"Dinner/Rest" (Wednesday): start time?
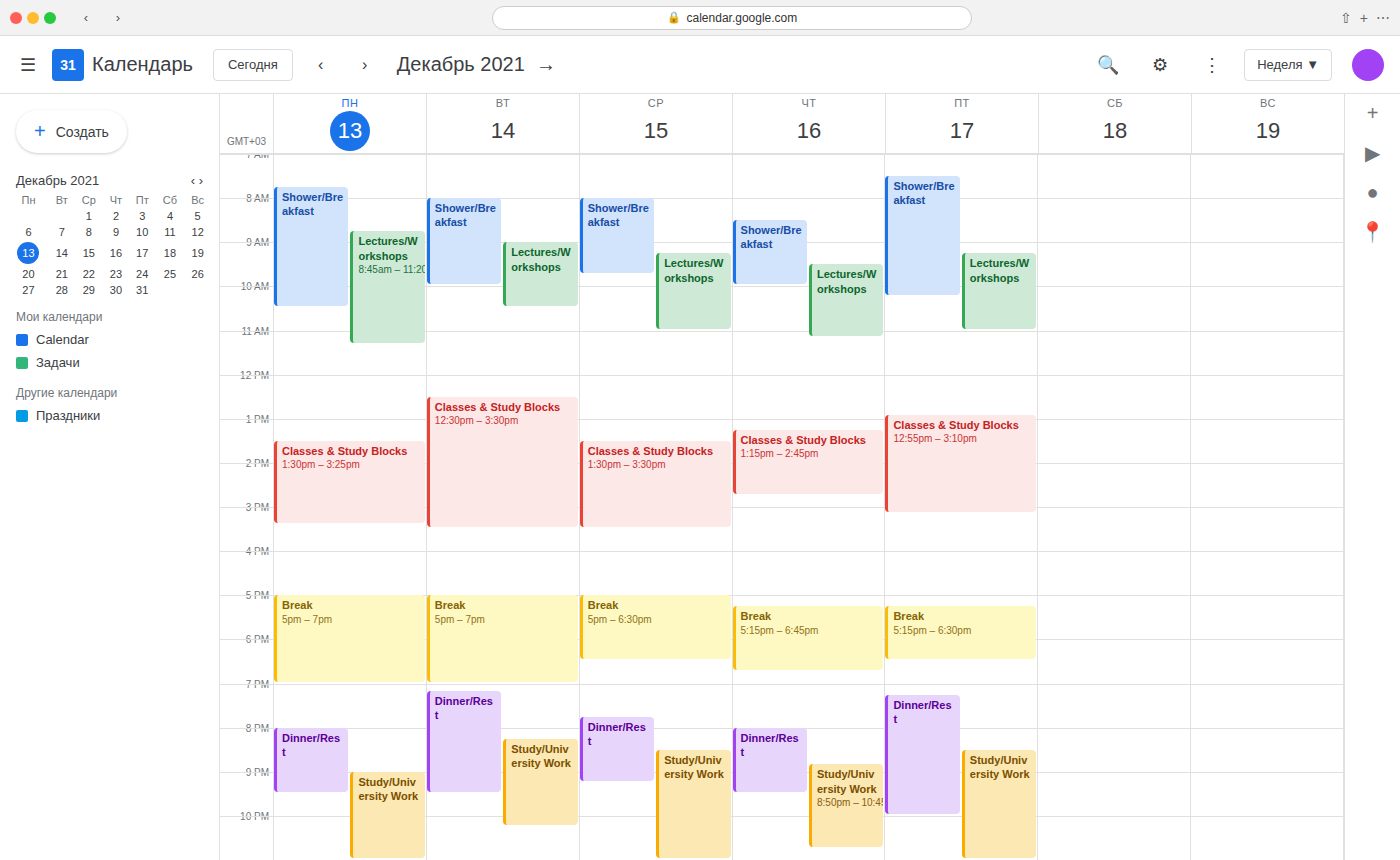
7:45 PM